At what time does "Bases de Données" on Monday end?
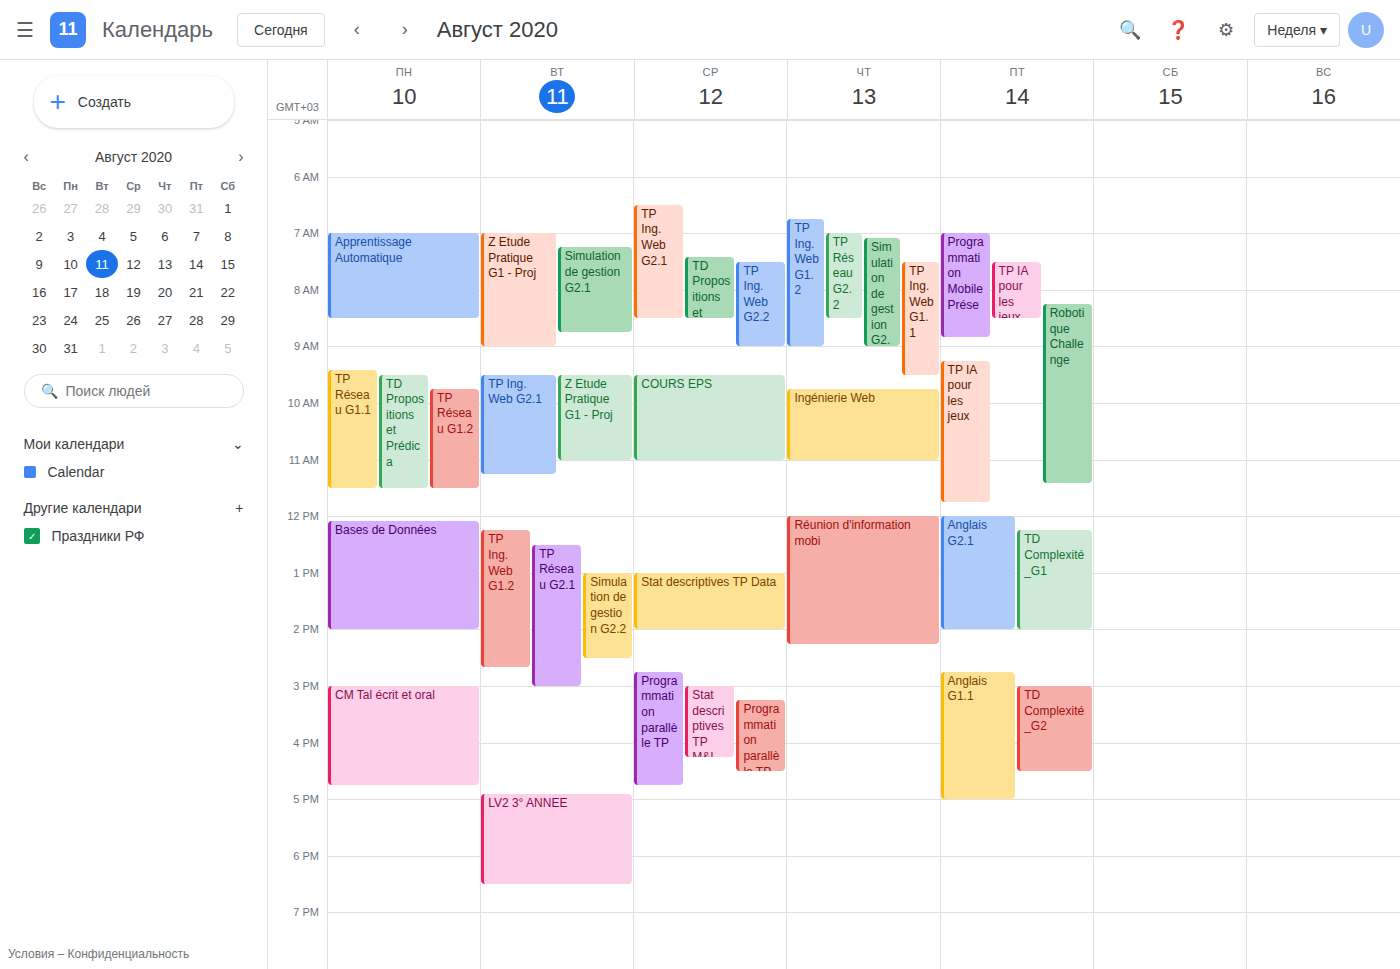
2:00 PM